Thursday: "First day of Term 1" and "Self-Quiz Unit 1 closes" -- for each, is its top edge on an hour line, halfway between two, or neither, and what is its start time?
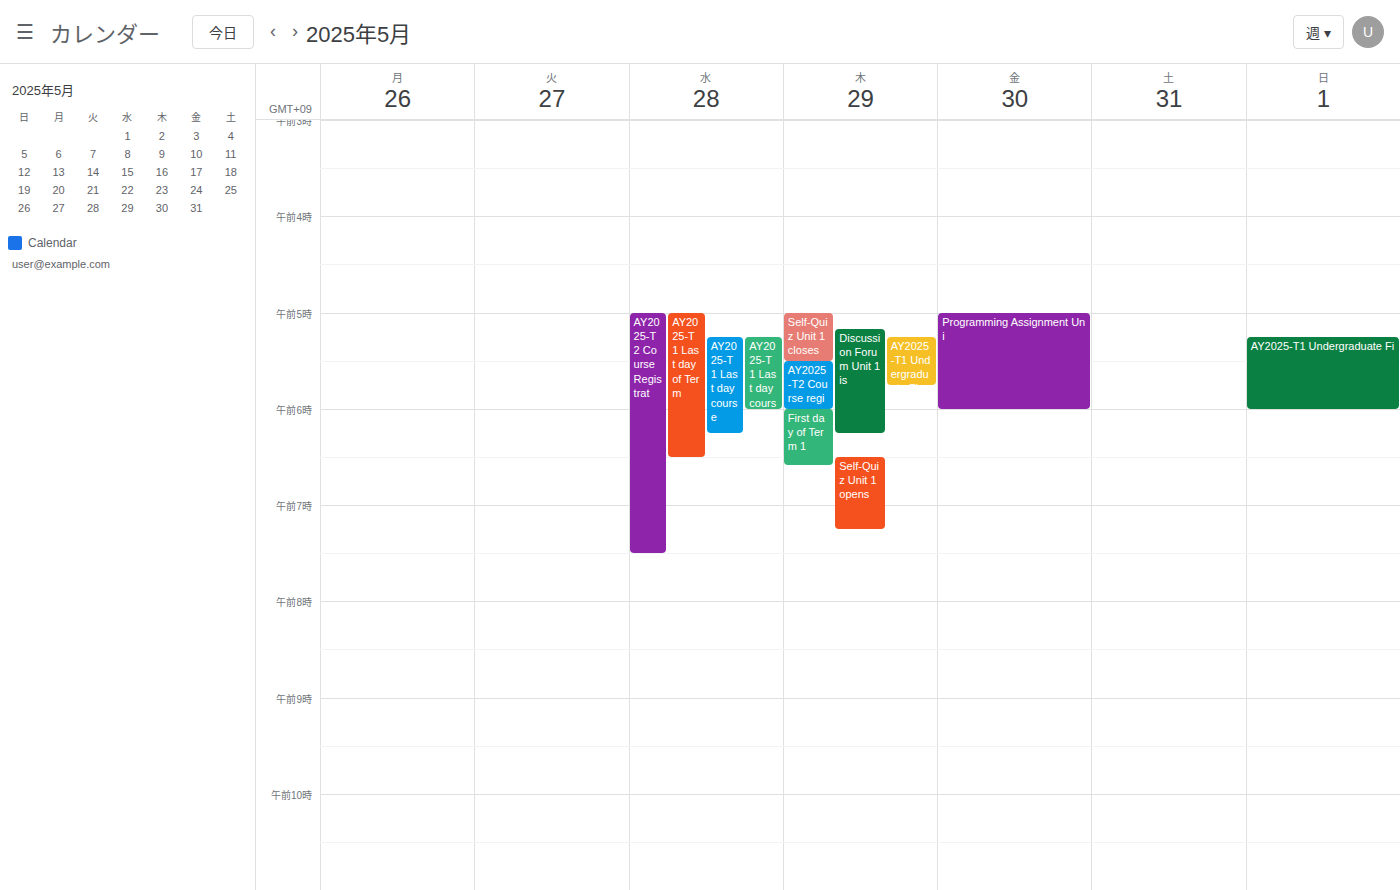
"First day of Term 1": 6:00 AM, exactly on the 6 AM line. "Self-Quiz Unit 1 closes": 5:00 AM, exactly on the 5 AM line.